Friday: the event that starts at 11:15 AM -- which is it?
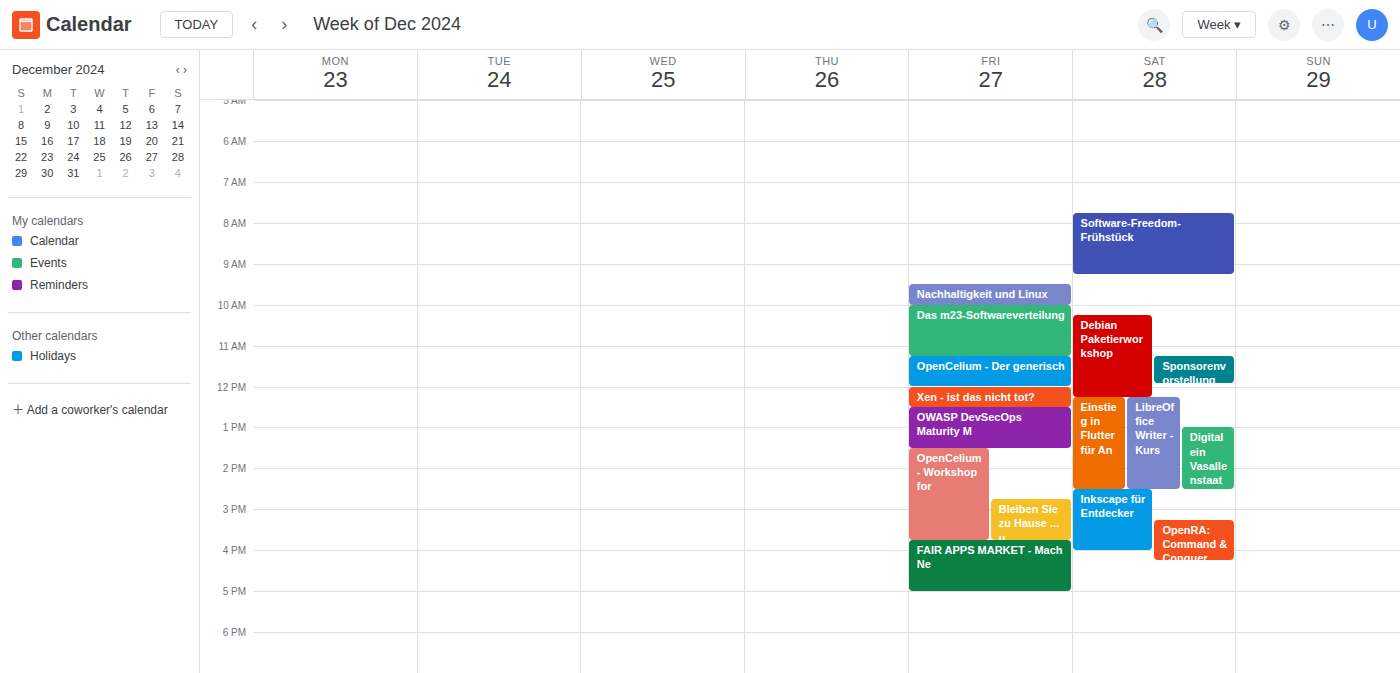
"OpenCelium - Der generisch"